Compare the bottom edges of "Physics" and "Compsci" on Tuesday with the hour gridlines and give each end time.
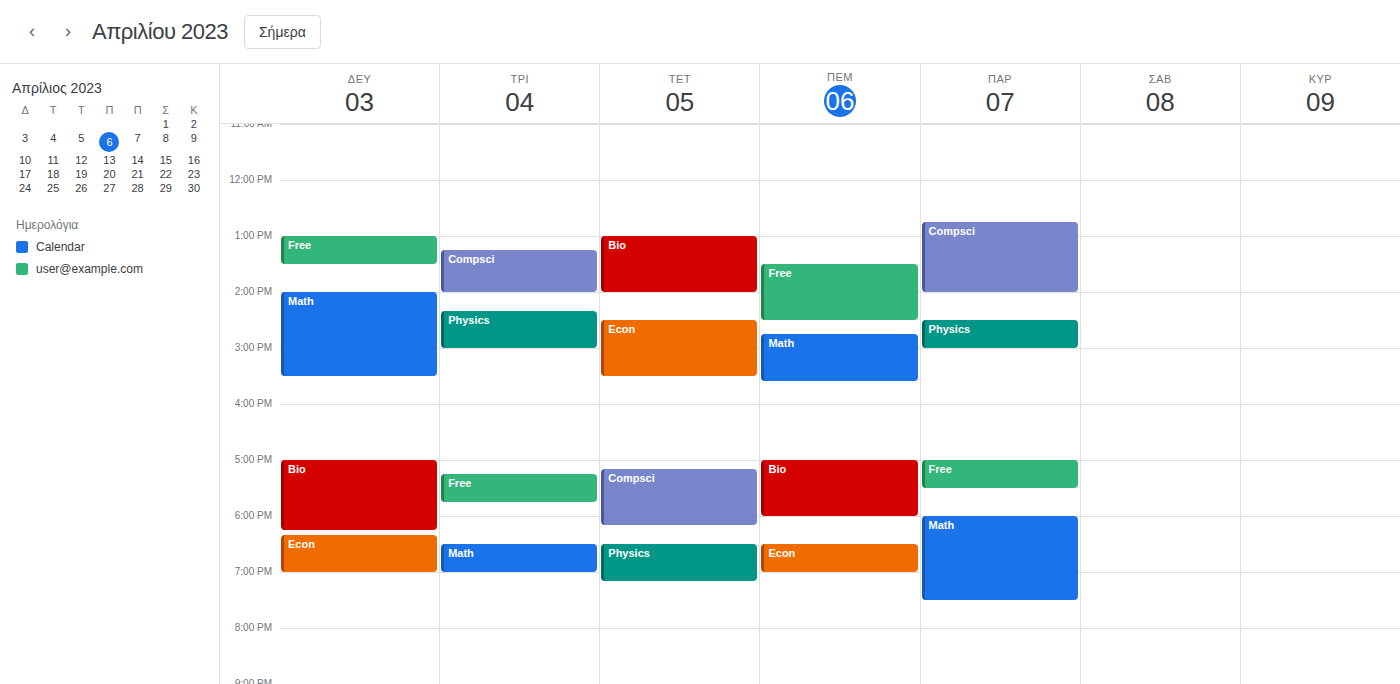
"Physics": 3:00 PM, exactly on the 3 PM line. "Compsci": 2:00 PM, exactly on the 2 PM line.